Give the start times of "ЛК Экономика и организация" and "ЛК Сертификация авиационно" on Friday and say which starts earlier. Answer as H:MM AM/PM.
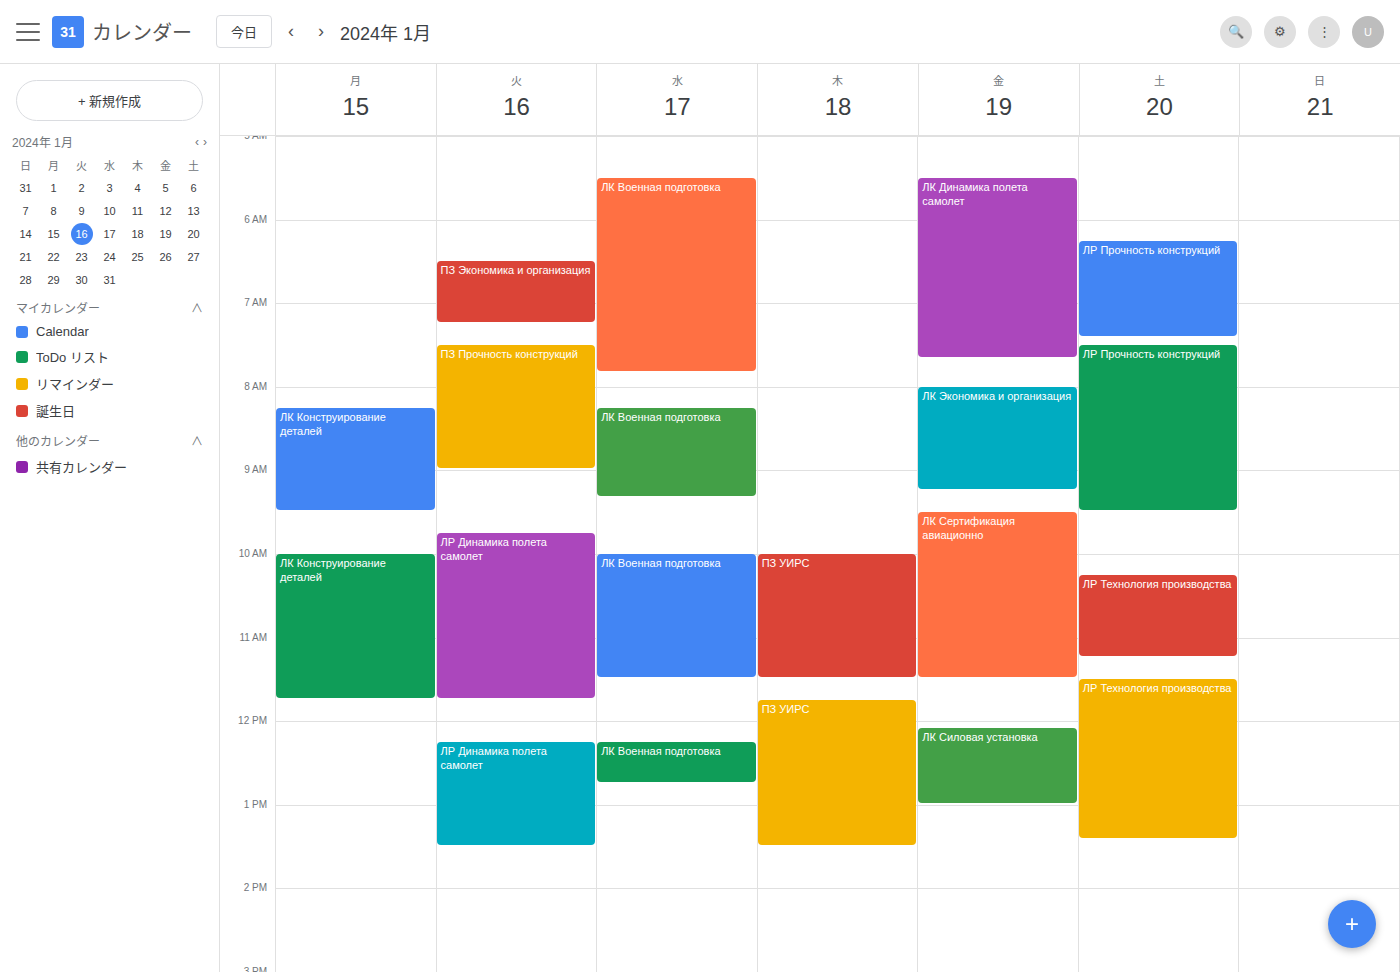
"ЛК Экономика и организация" 8:00 AM; "ЛК Сертификация авиационно" 9:30 AM.